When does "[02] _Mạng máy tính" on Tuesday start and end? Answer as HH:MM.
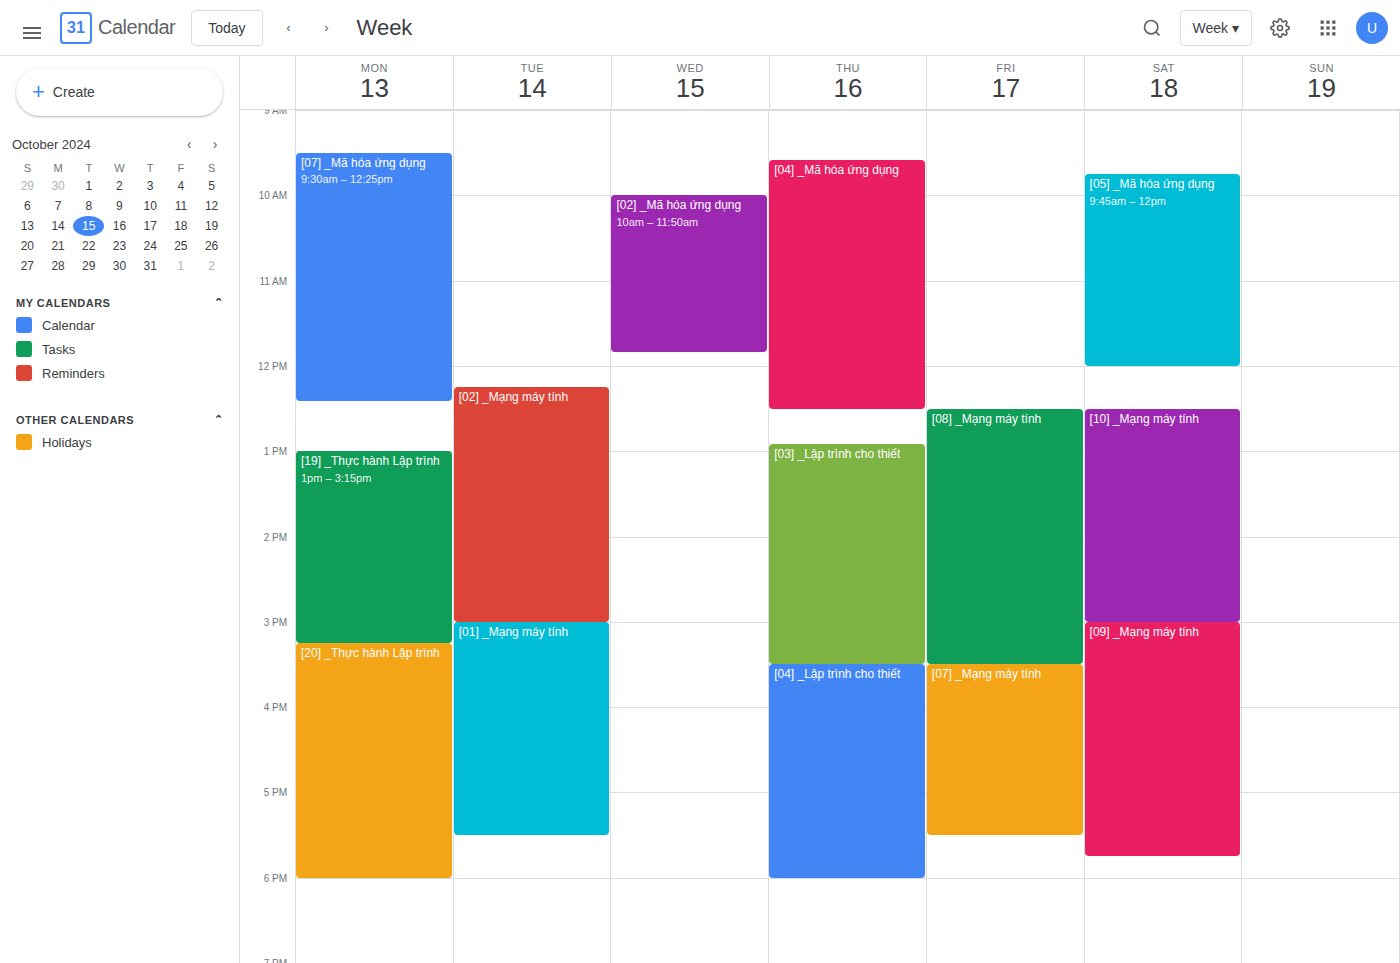
12:15 to 15:00